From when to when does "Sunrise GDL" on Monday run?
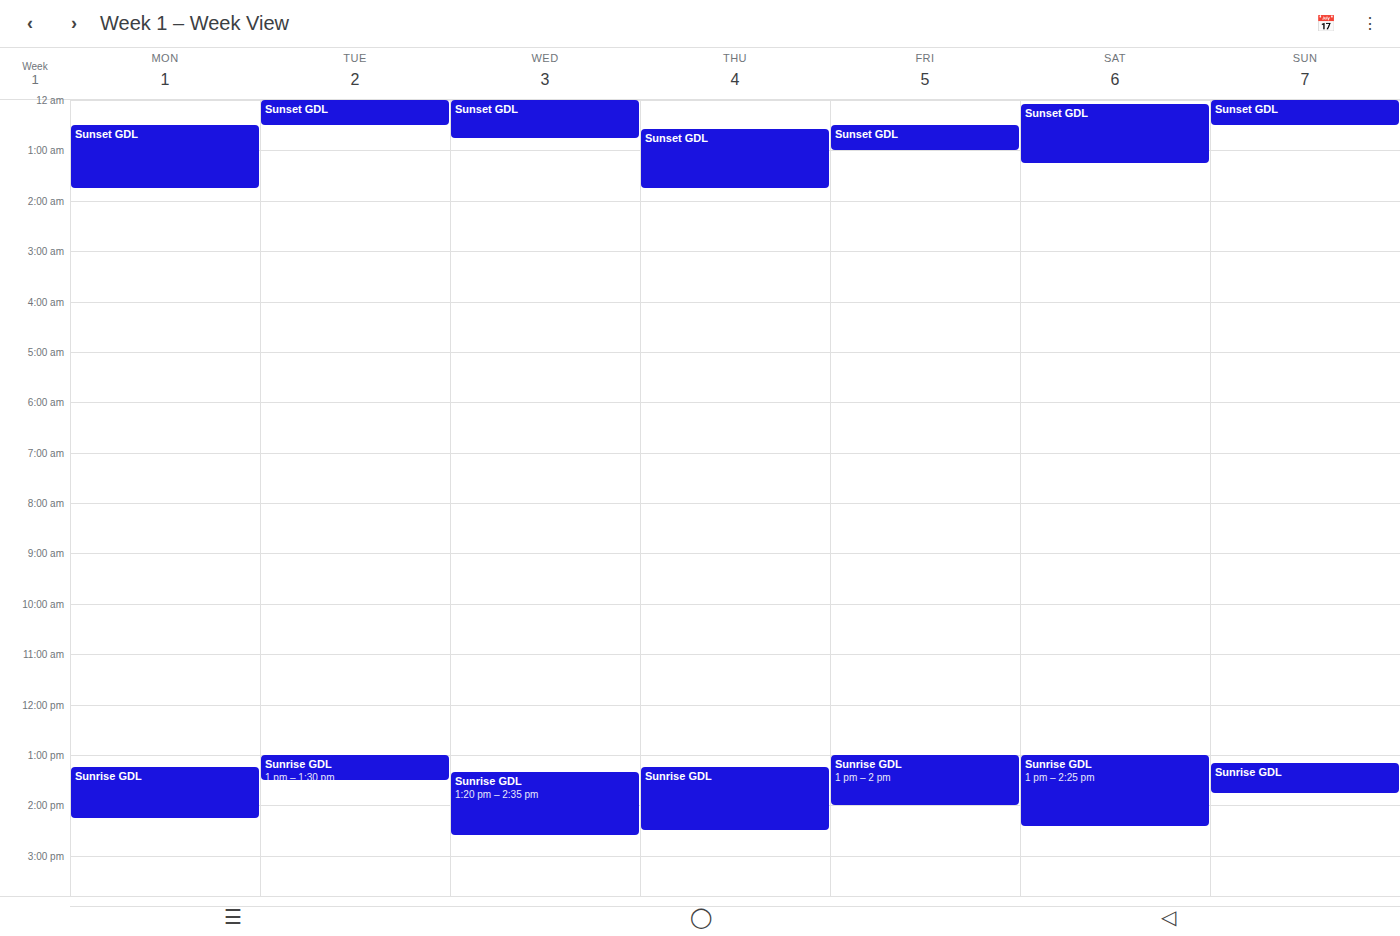
1:15 PM to 2:15 PM